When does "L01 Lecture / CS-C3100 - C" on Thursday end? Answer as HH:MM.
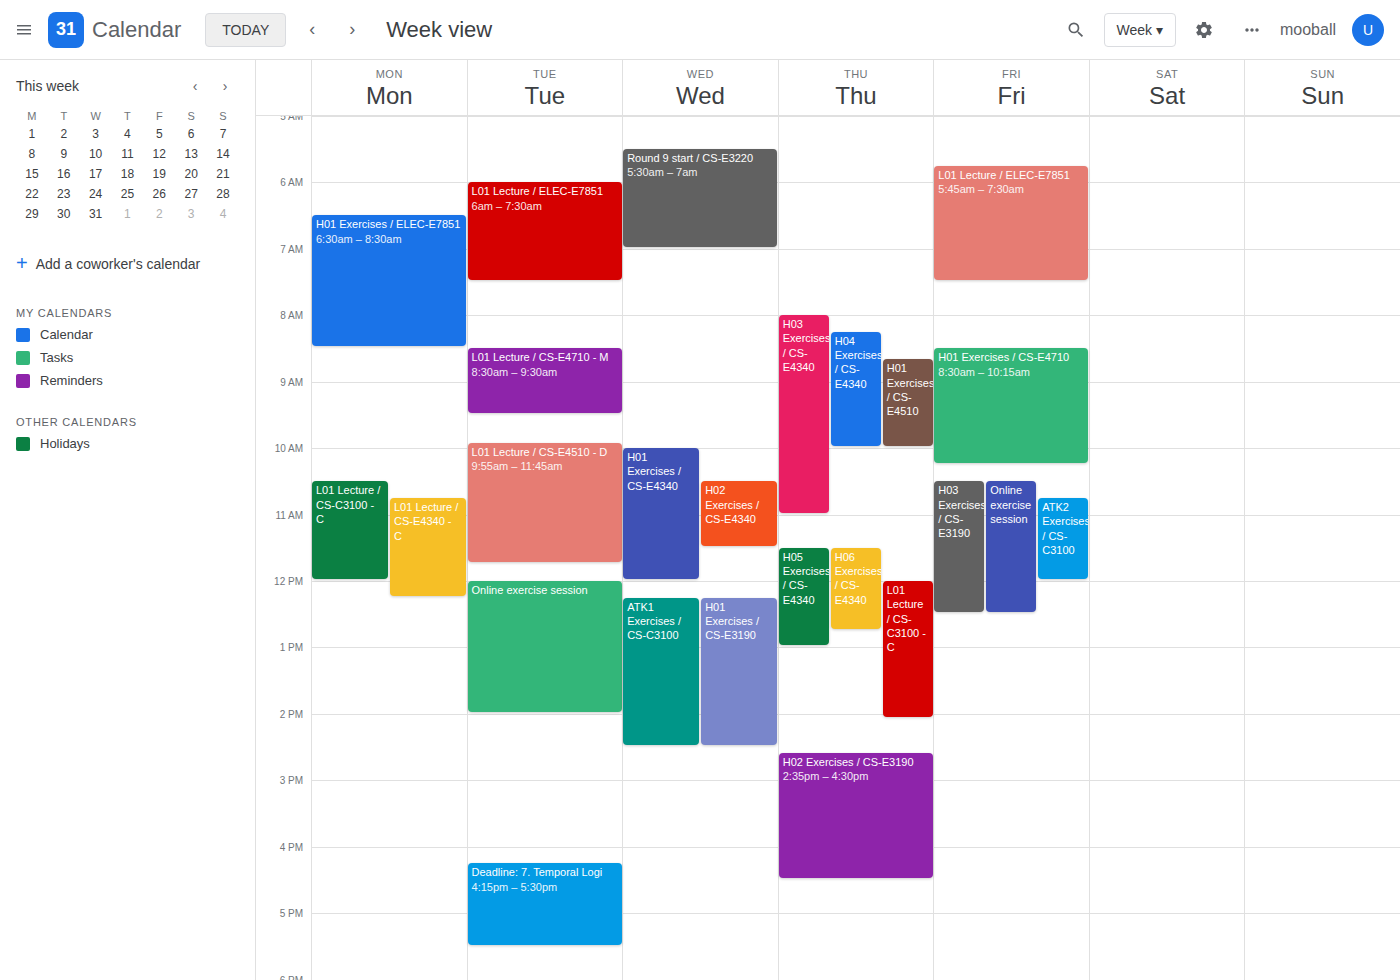
14:05